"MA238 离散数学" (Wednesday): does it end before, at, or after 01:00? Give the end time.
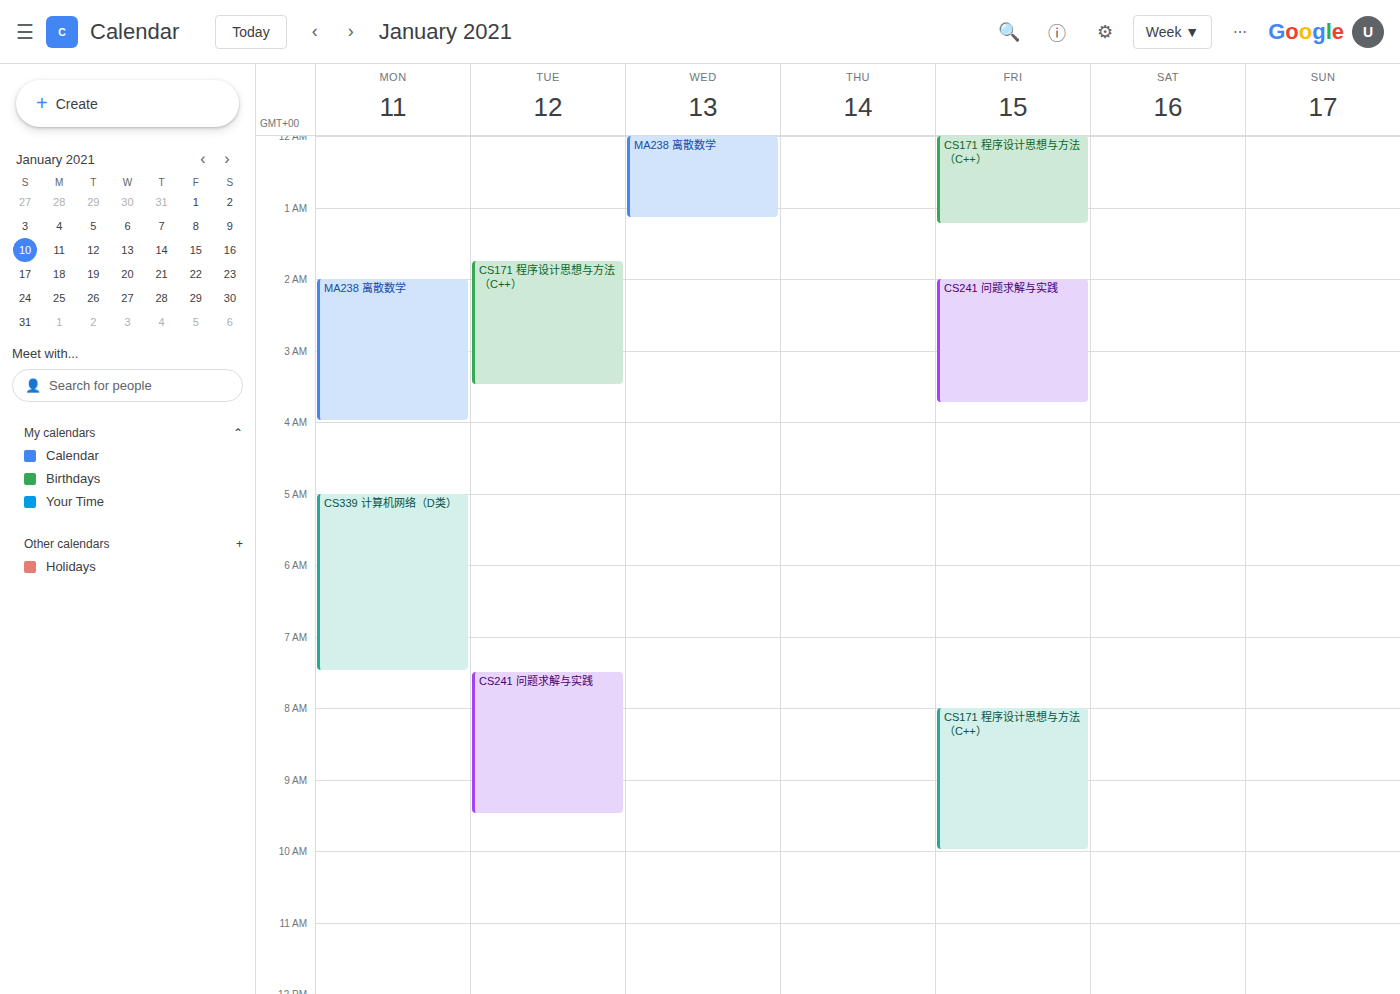
01:10 -- after 01:00, 10 minutes below the 01:00 line.